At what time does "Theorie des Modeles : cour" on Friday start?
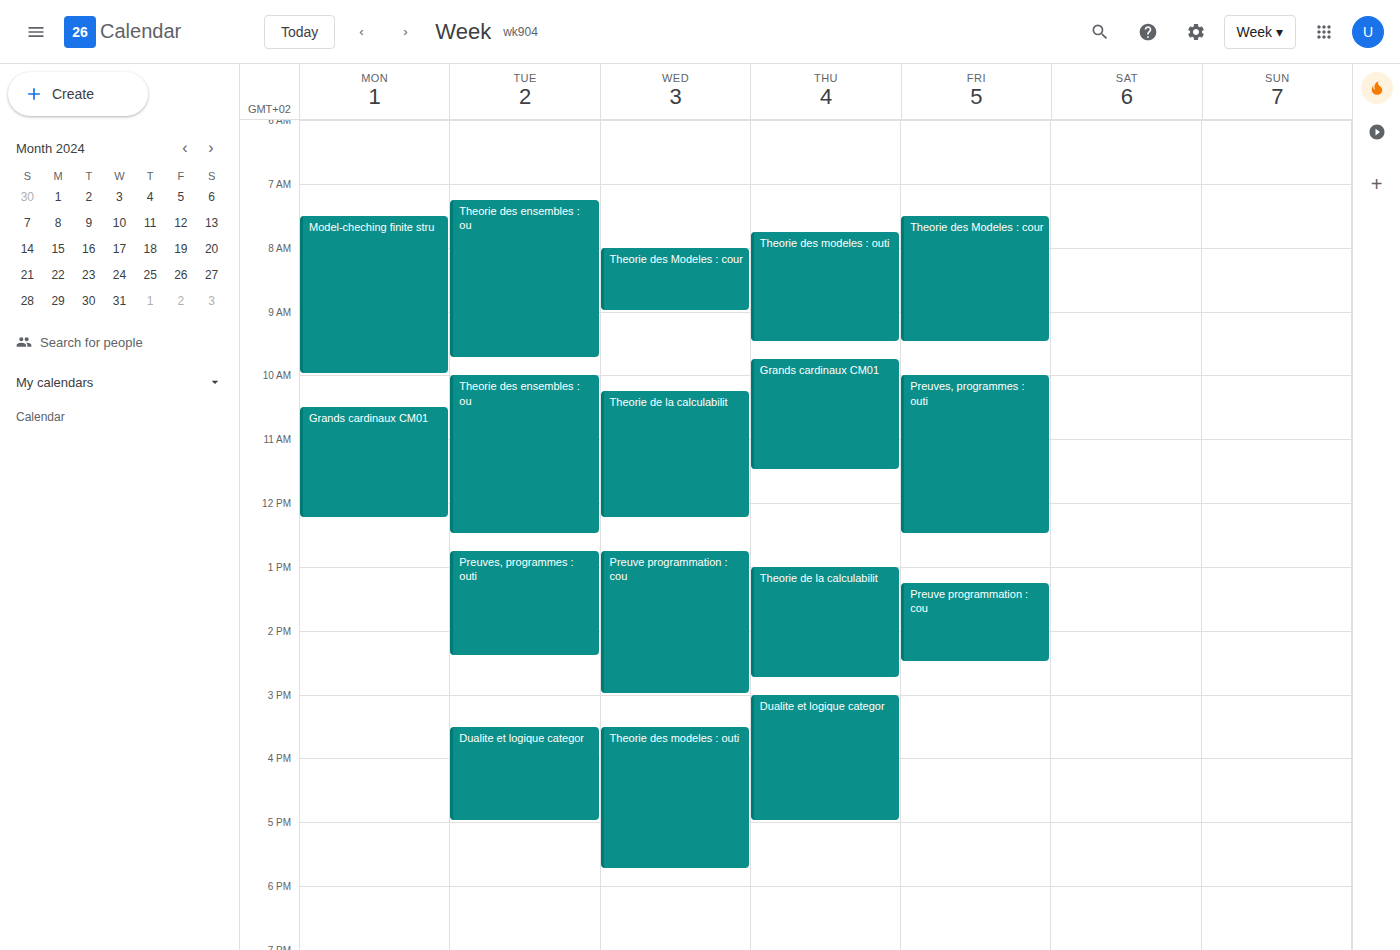
7:30 AM